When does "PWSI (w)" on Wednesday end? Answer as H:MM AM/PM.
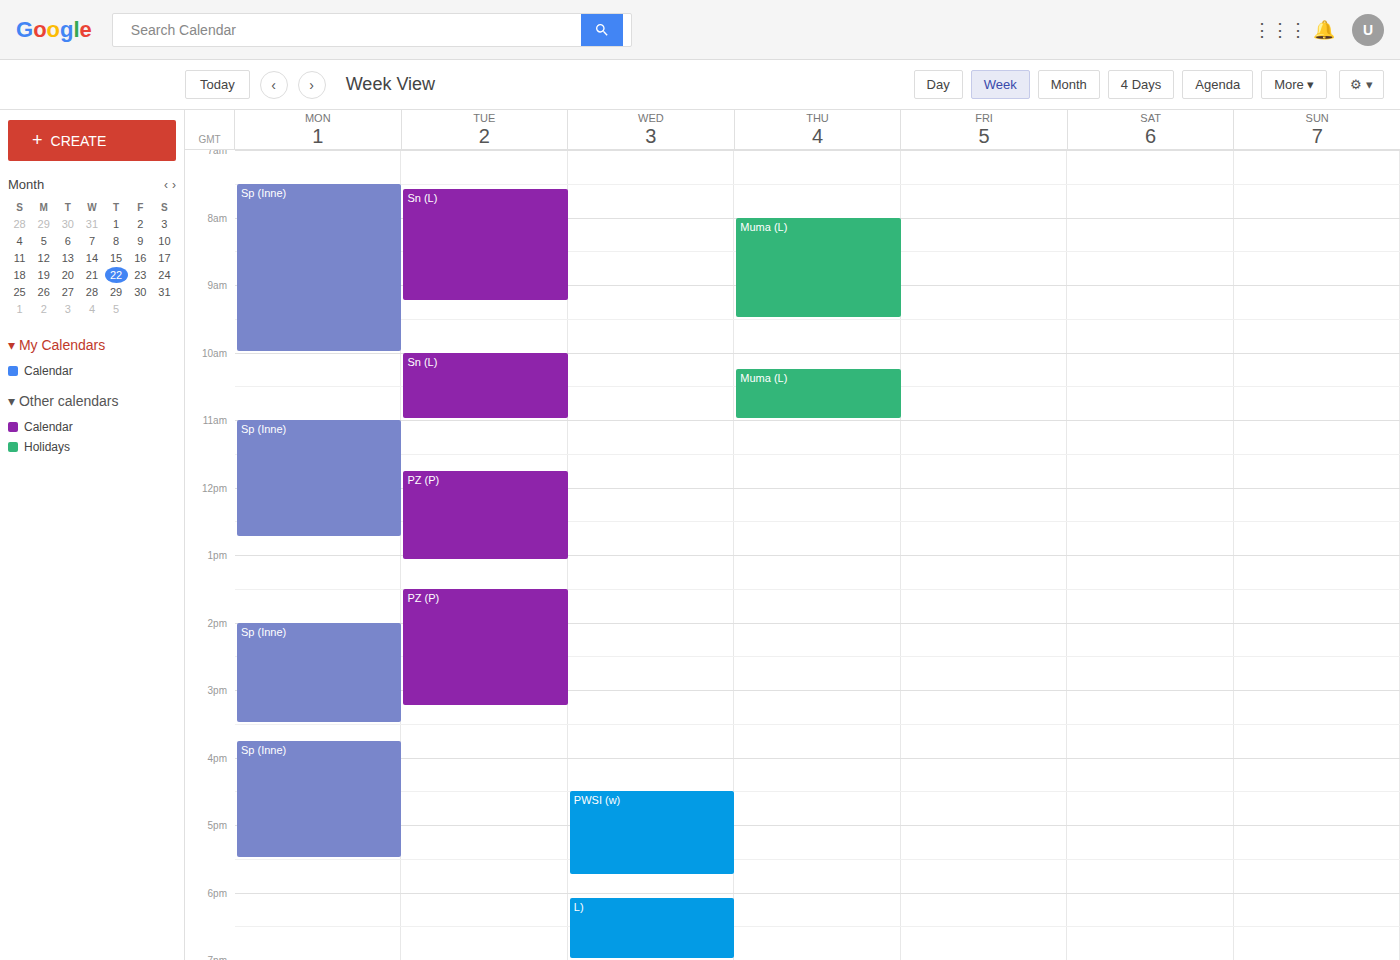
5:45 PM